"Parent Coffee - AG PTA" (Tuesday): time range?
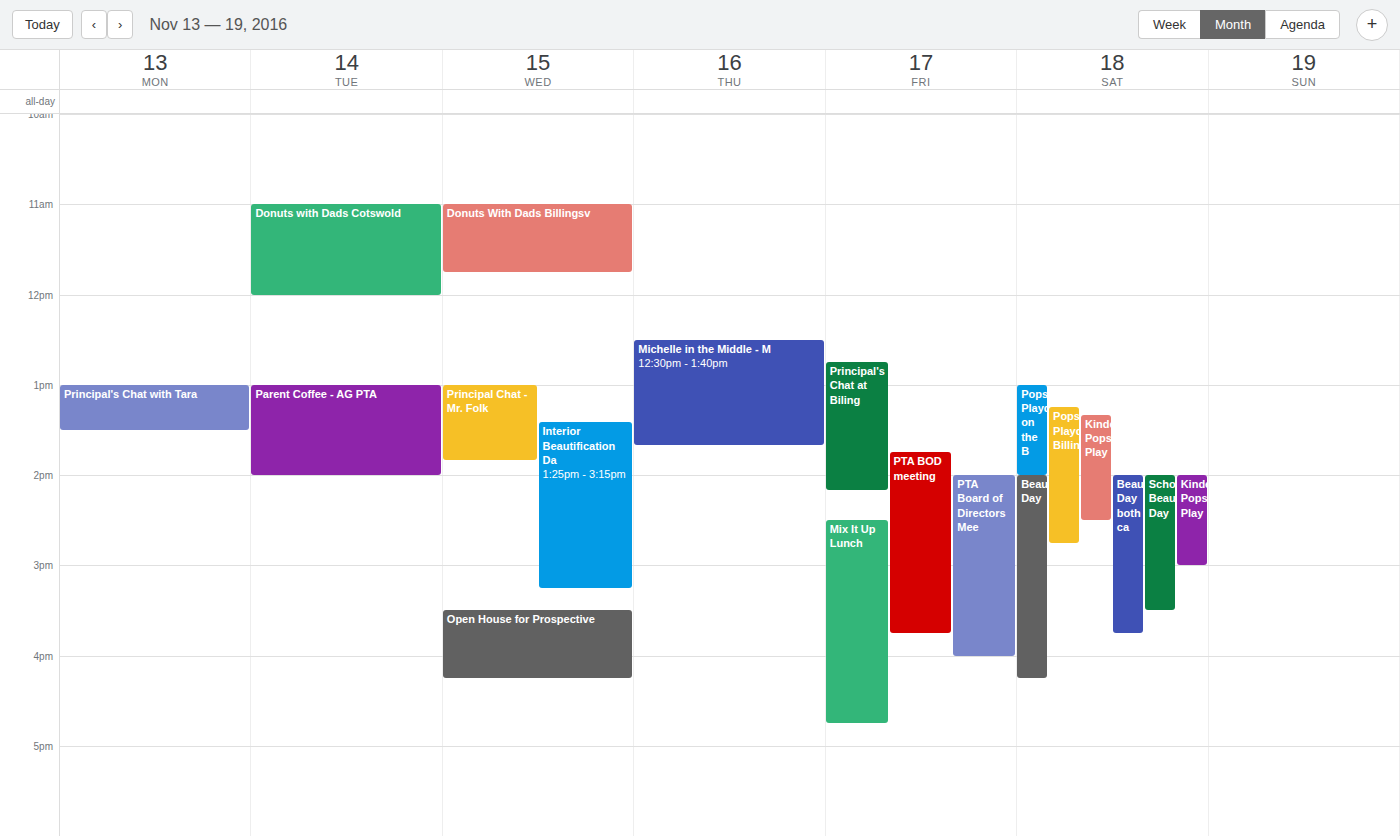
1:00 PM to 2:00 PM